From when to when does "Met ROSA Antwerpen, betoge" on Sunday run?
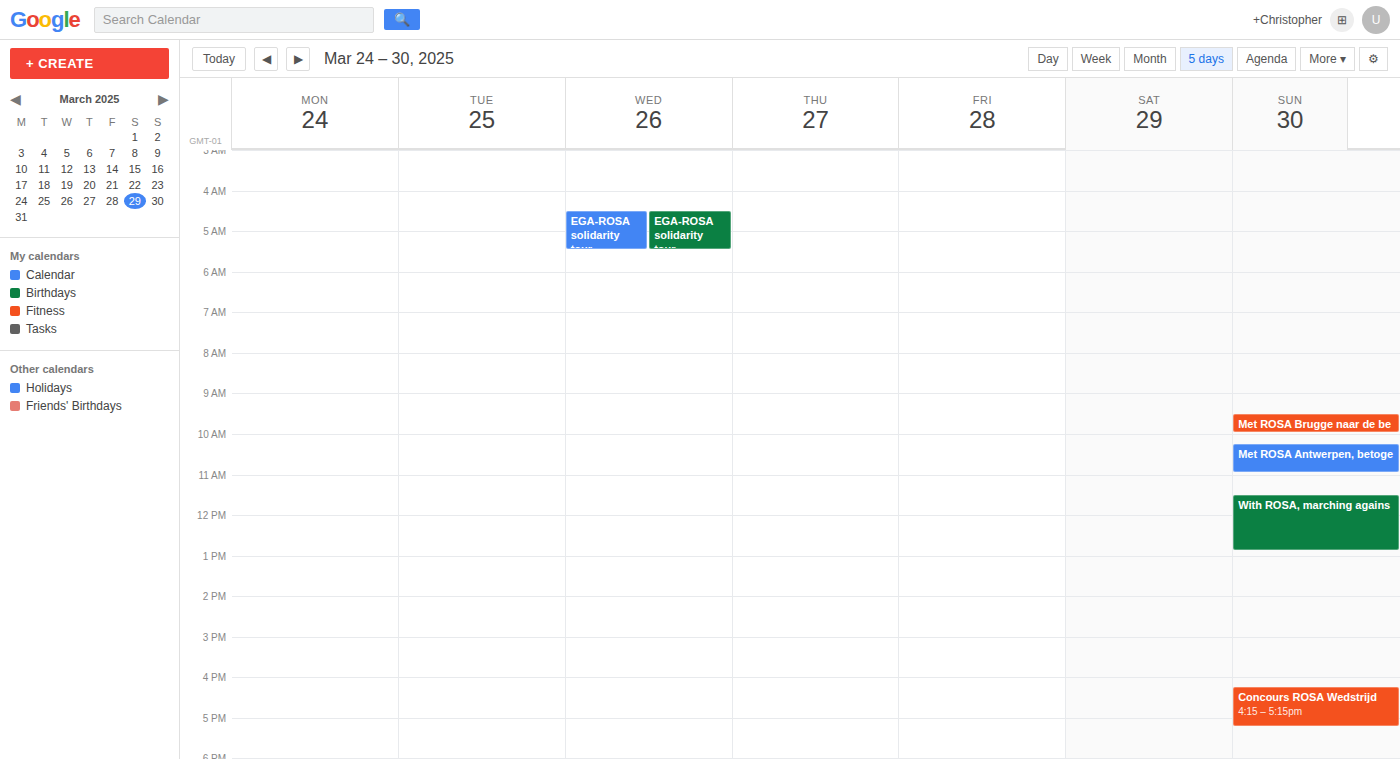
10:15 AM to 11:00 AM